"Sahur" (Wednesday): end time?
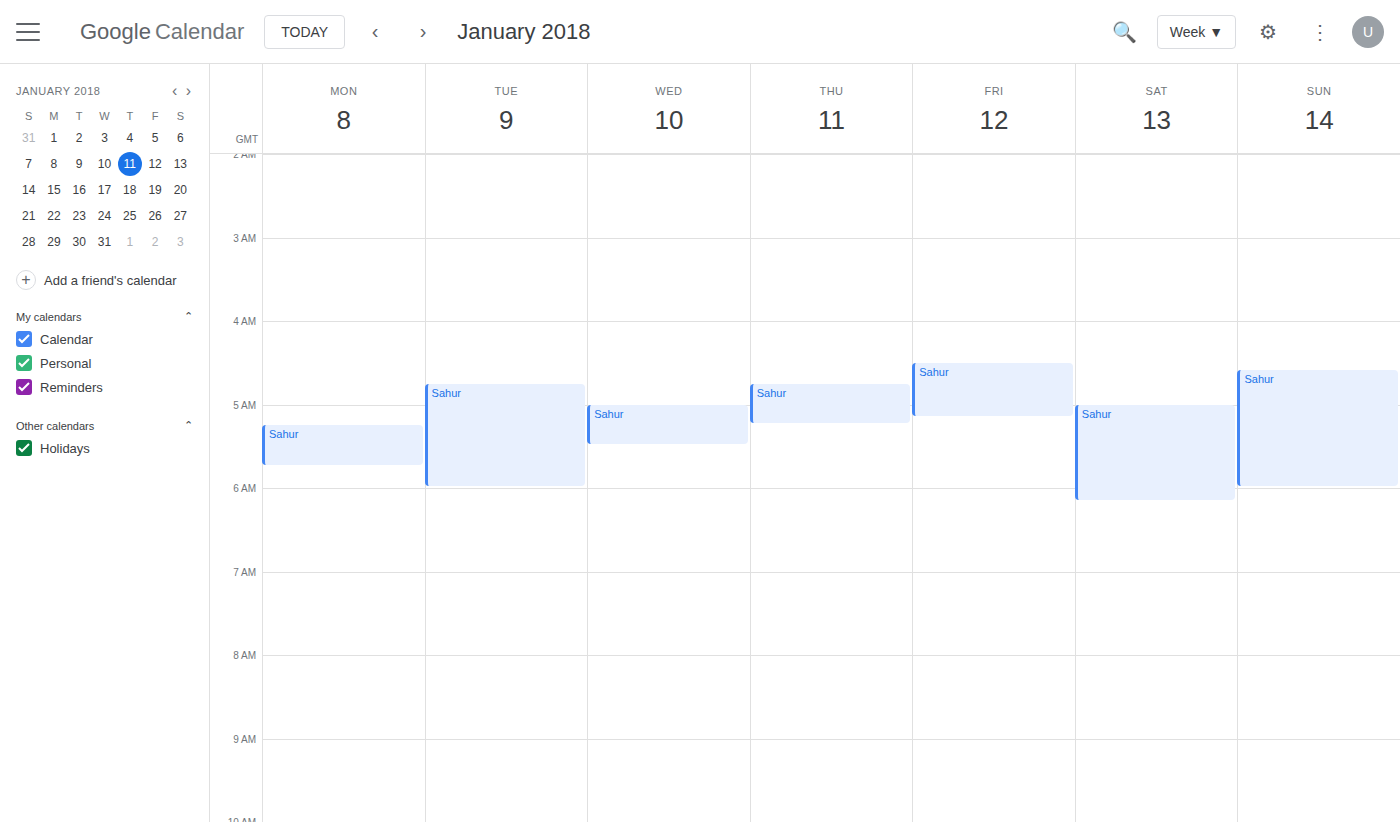
5:30 AM